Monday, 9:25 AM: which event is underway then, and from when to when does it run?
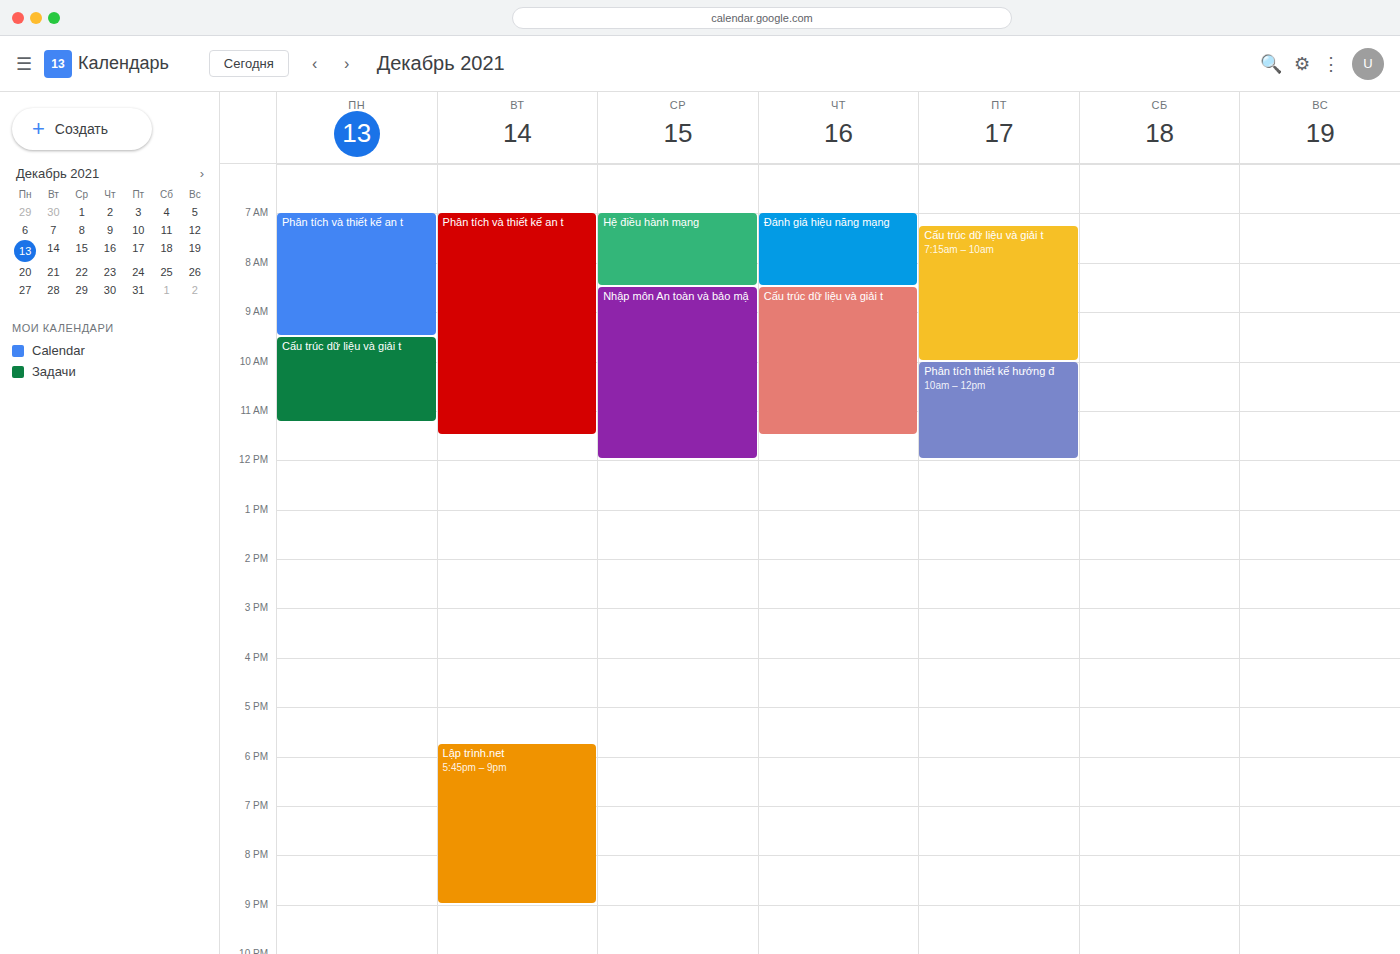
"Phân tích và thiết kế an t", 7:00 AM to 9:30 AM